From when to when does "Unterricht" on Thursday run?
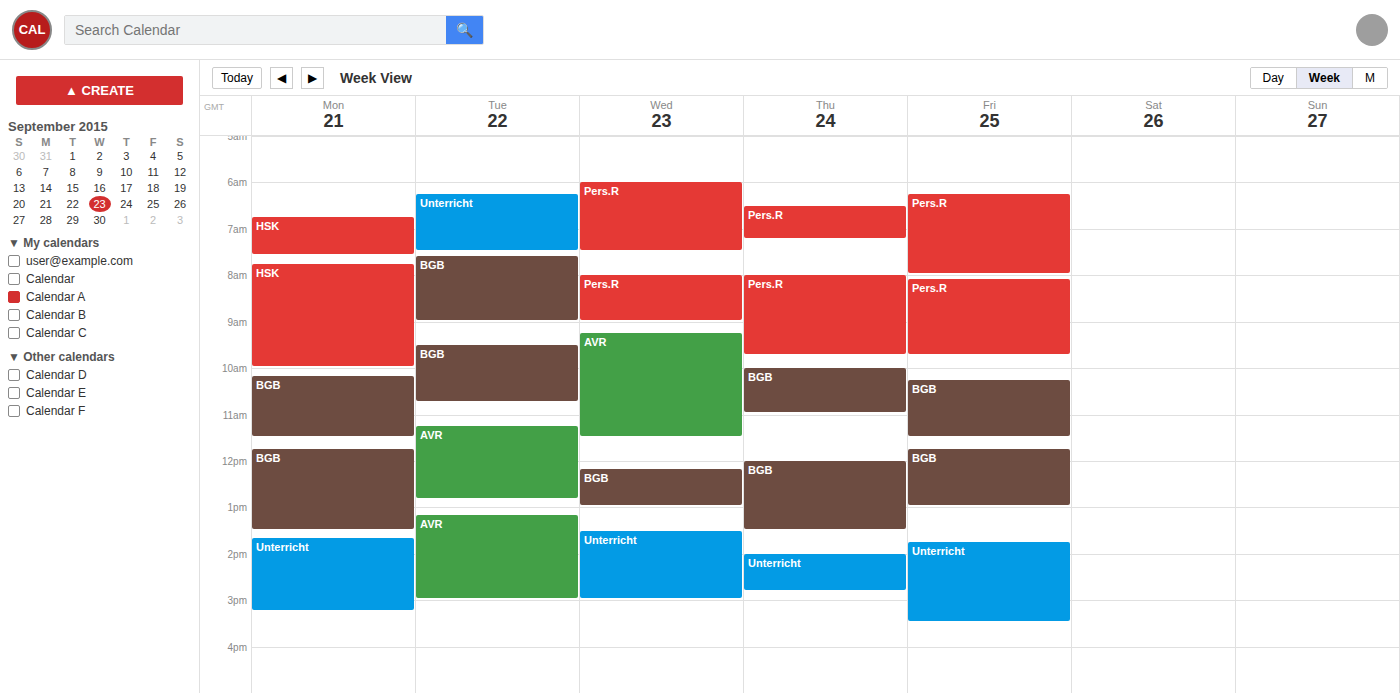
2:00 PM to 2:50 PM